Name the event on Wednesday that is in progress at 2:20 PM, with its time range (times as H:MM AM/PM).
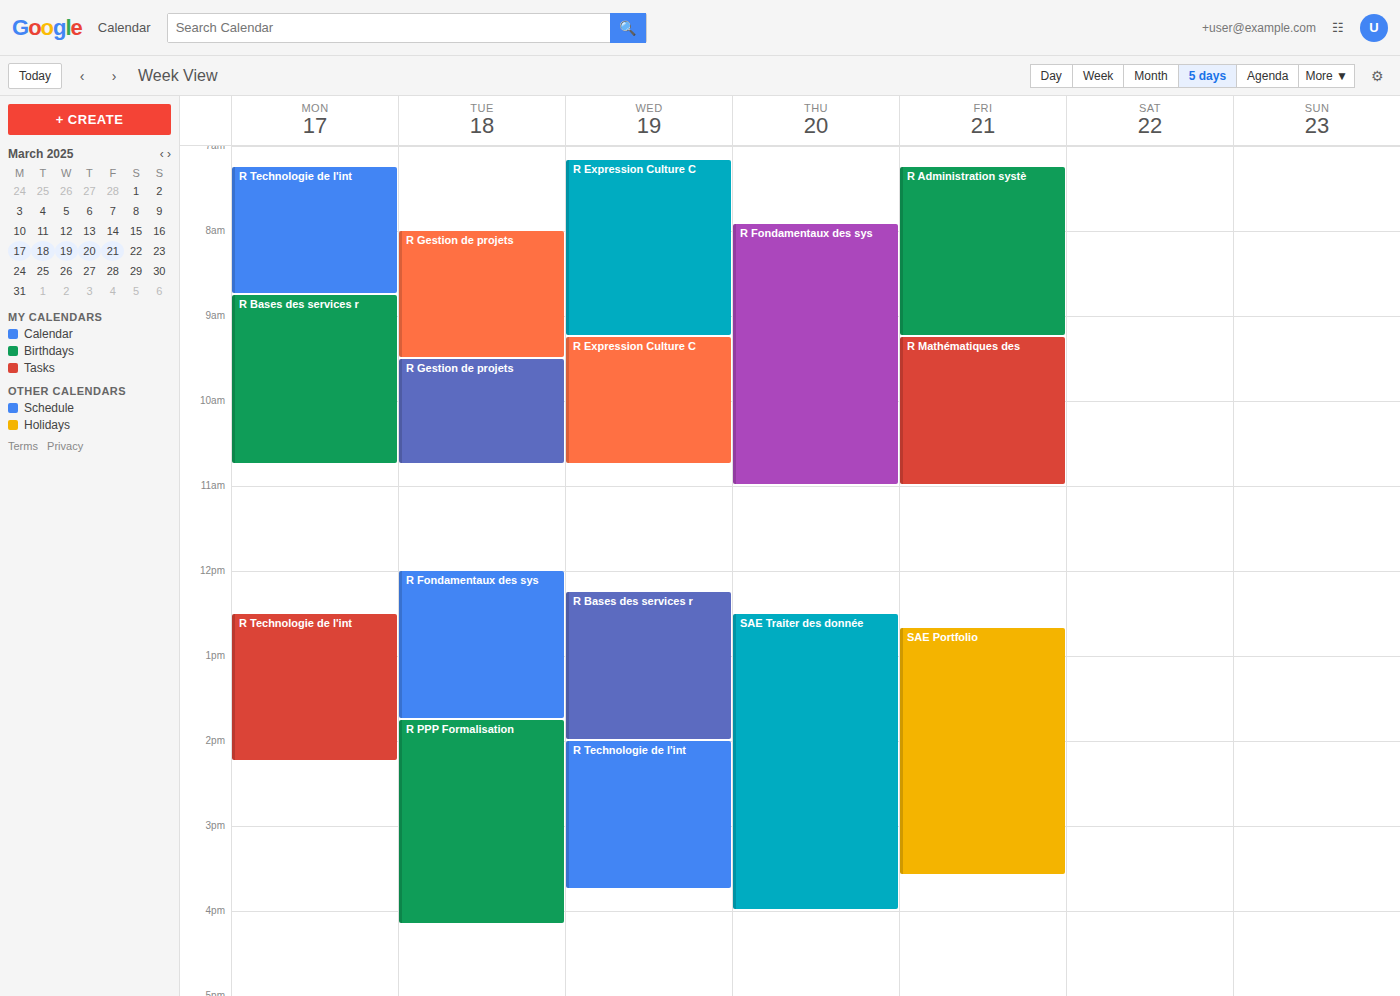
"R Technologie de l'int", 2:00 PM to 3:45 PM